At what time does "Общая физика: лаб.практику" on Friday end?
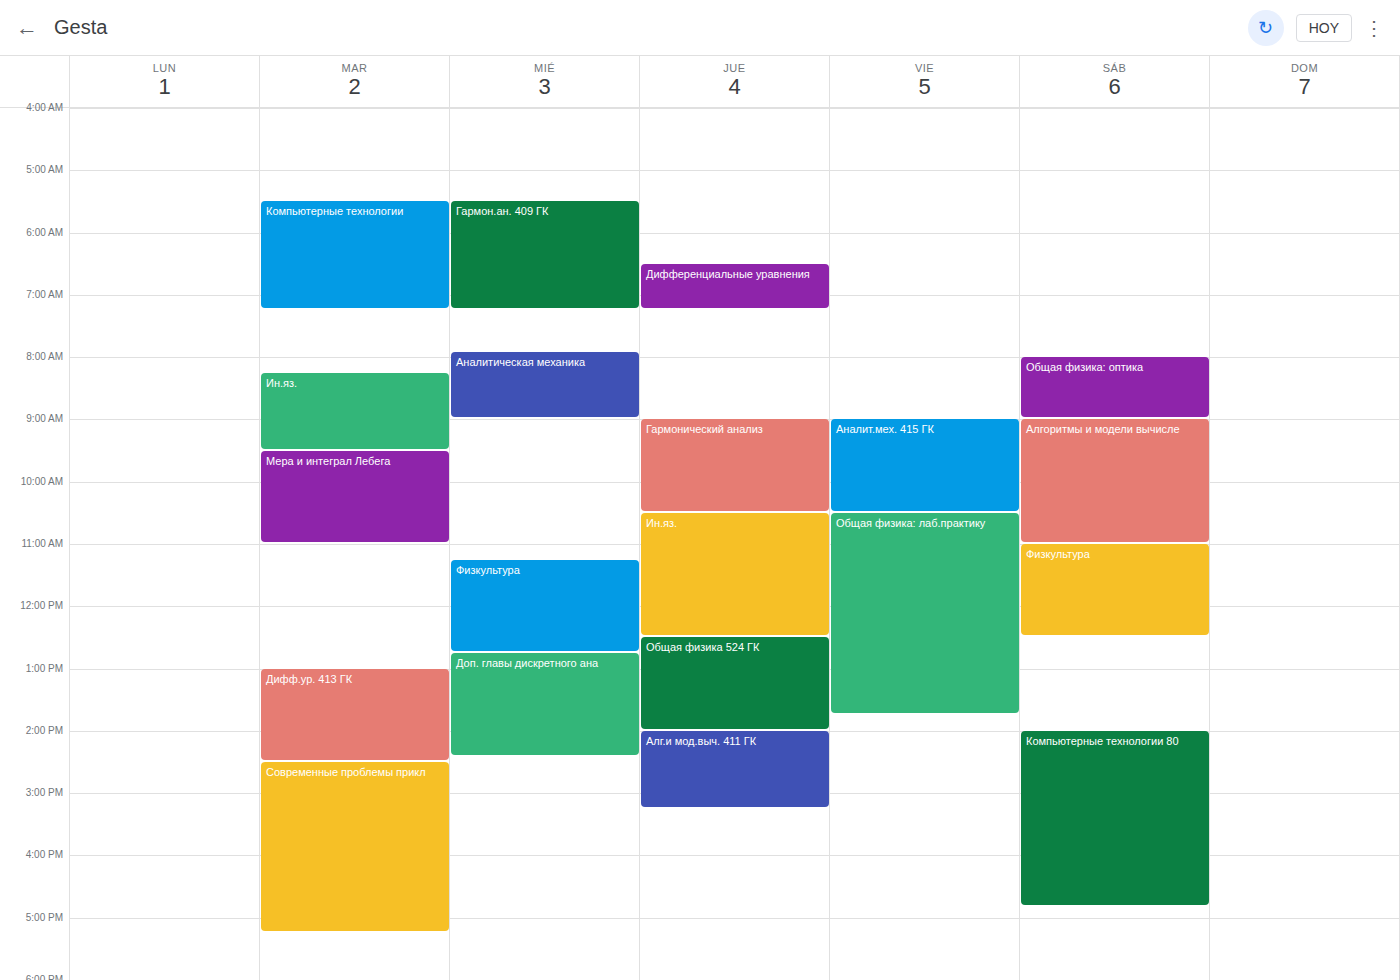
13:45